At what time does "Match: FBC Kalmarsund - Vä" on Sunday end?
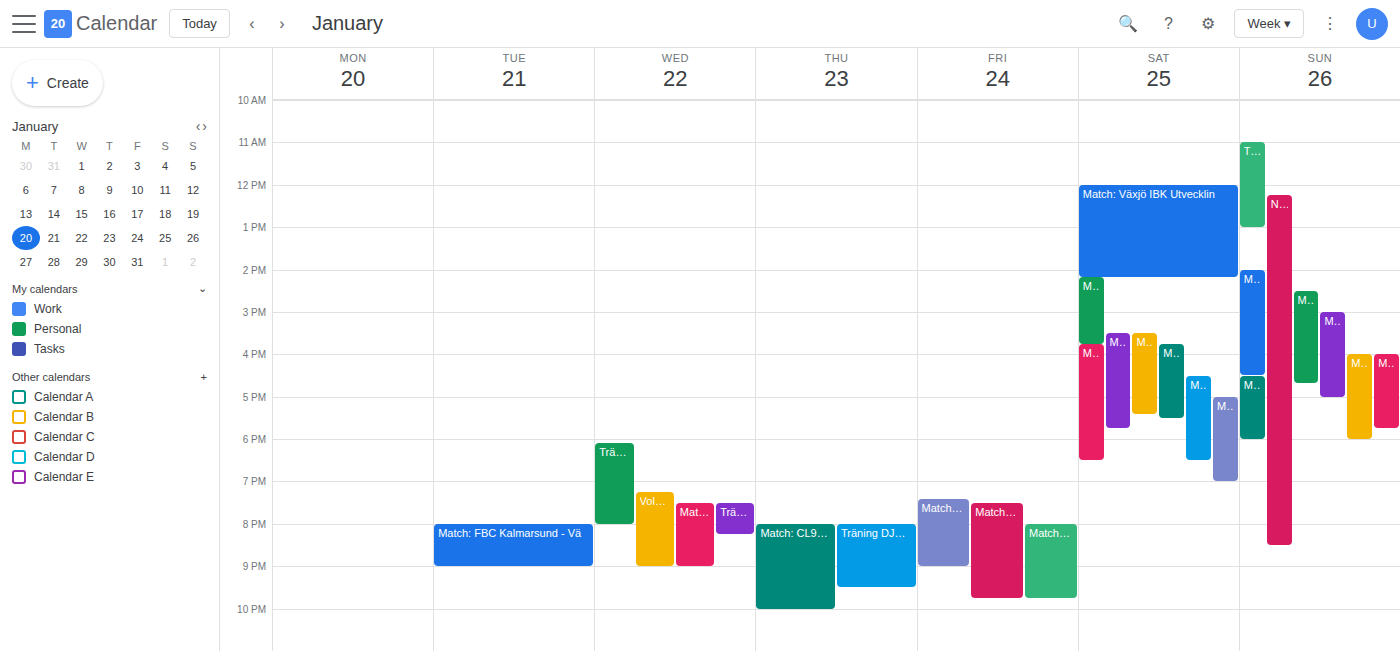
5:00 PM